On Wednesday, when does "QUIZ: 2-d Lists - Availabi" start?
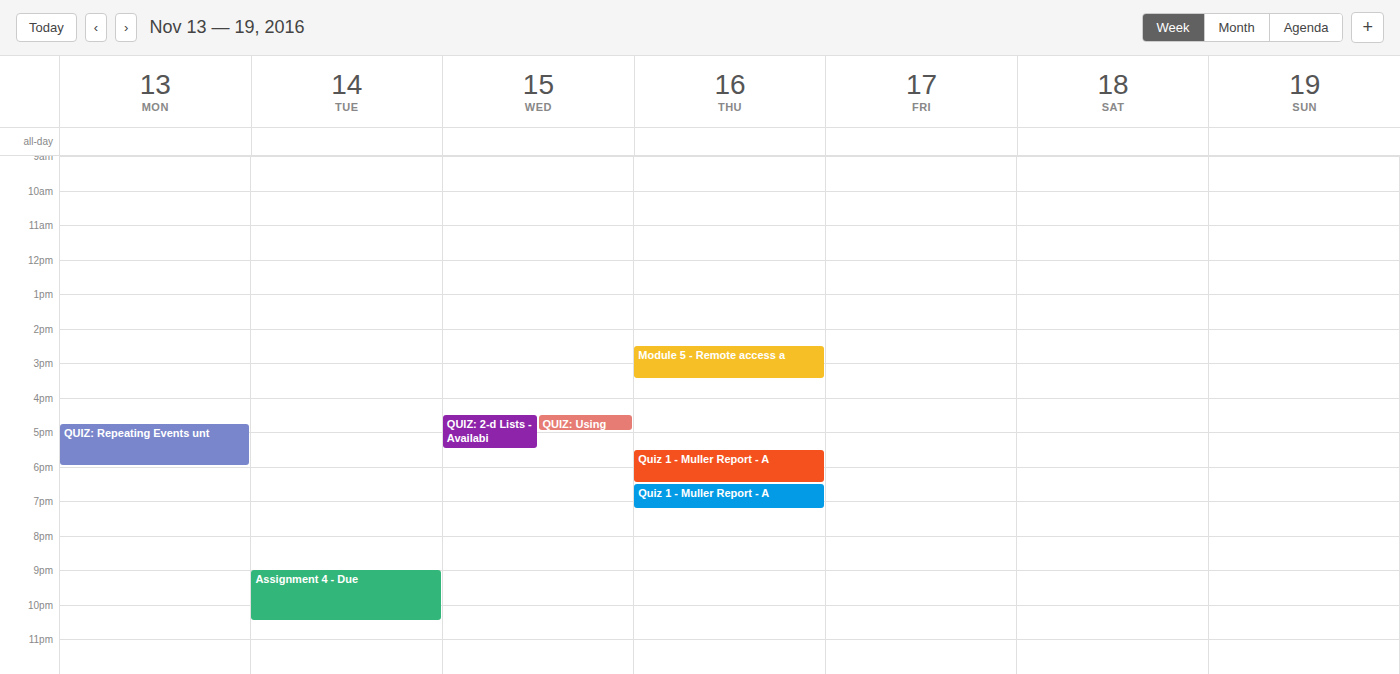
4:30 PM